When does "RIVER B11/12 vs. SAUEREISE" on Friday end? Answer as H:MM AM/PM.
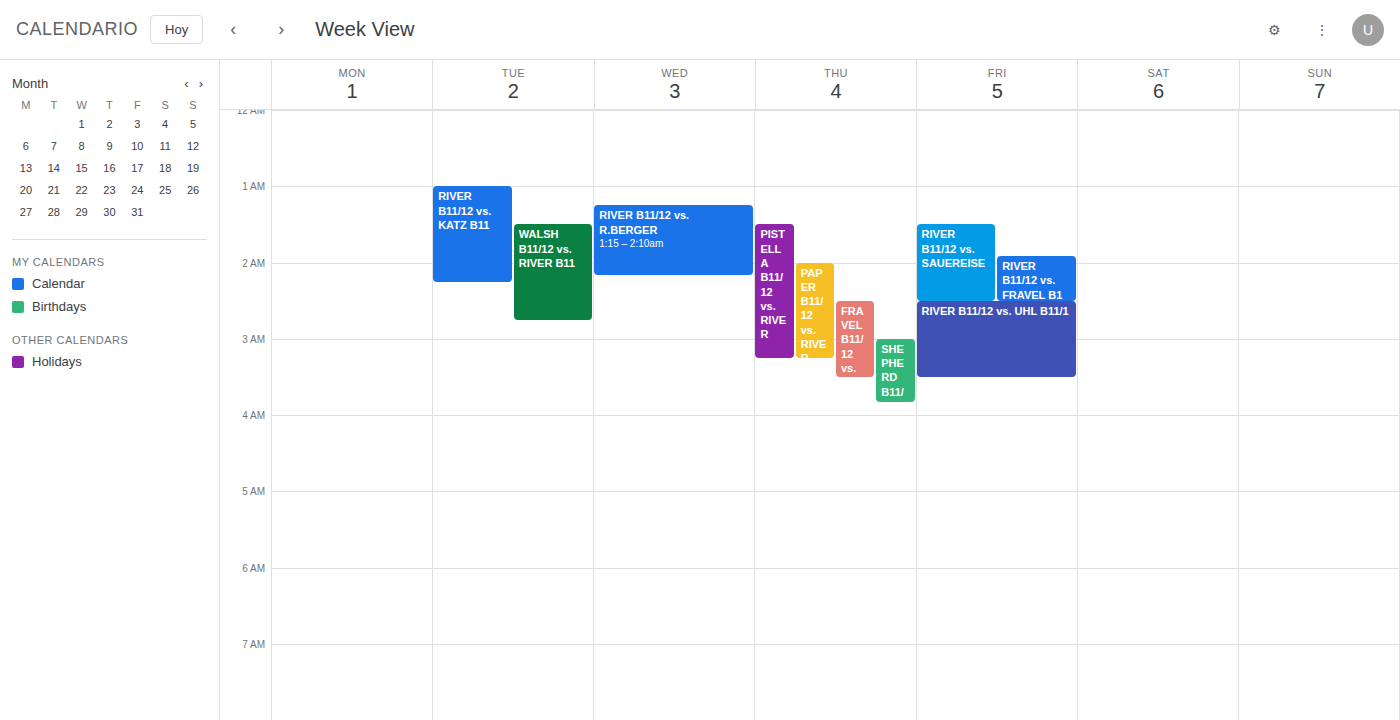
2:30 AM